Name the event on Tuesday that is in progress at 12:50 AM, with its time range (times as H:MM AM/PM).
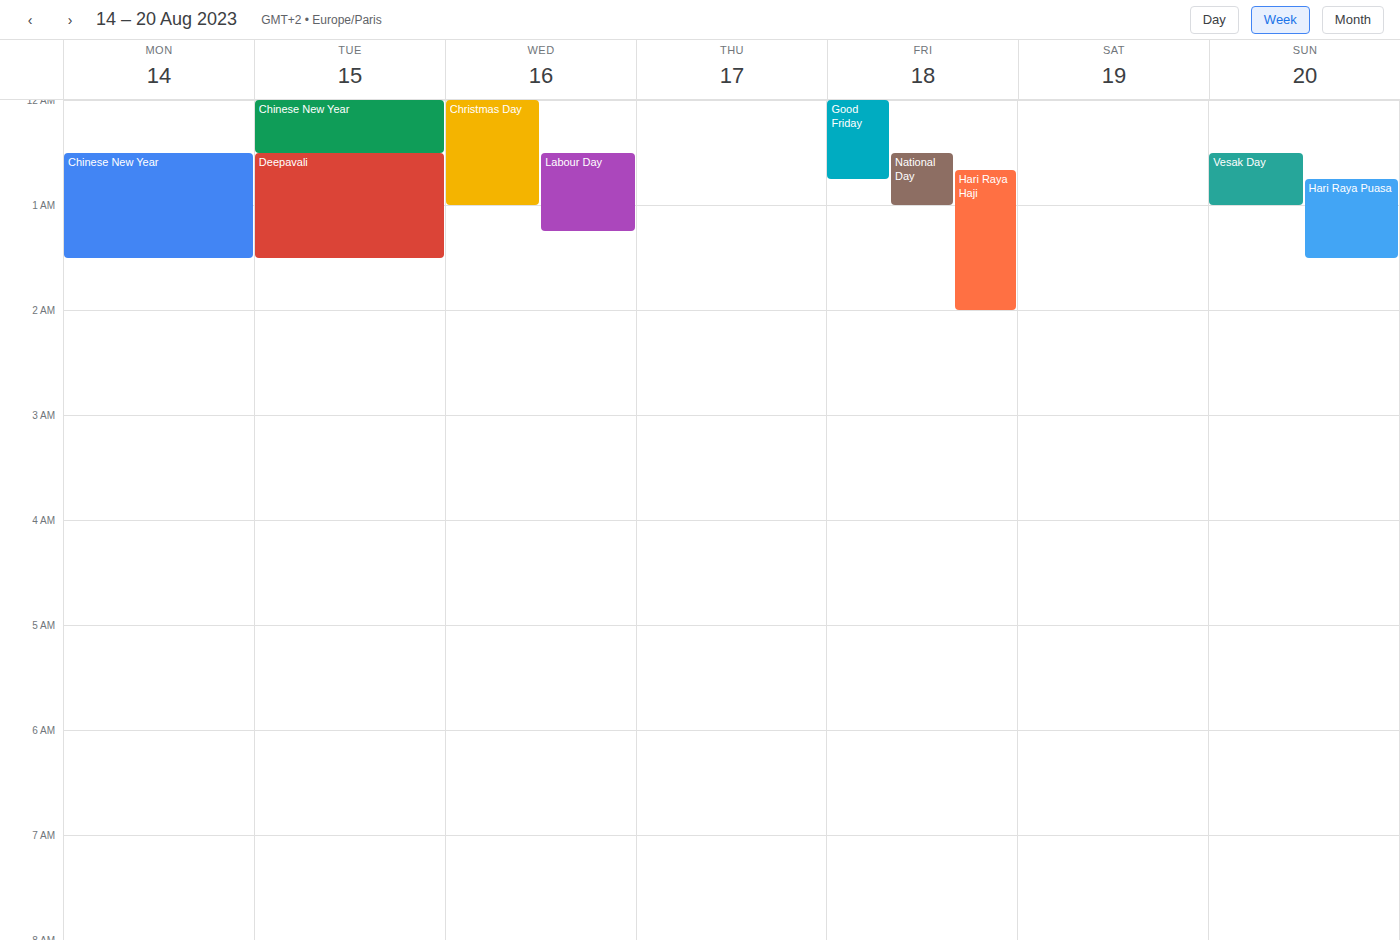
"Deepavali", 12:30 AM to 1:30 AM